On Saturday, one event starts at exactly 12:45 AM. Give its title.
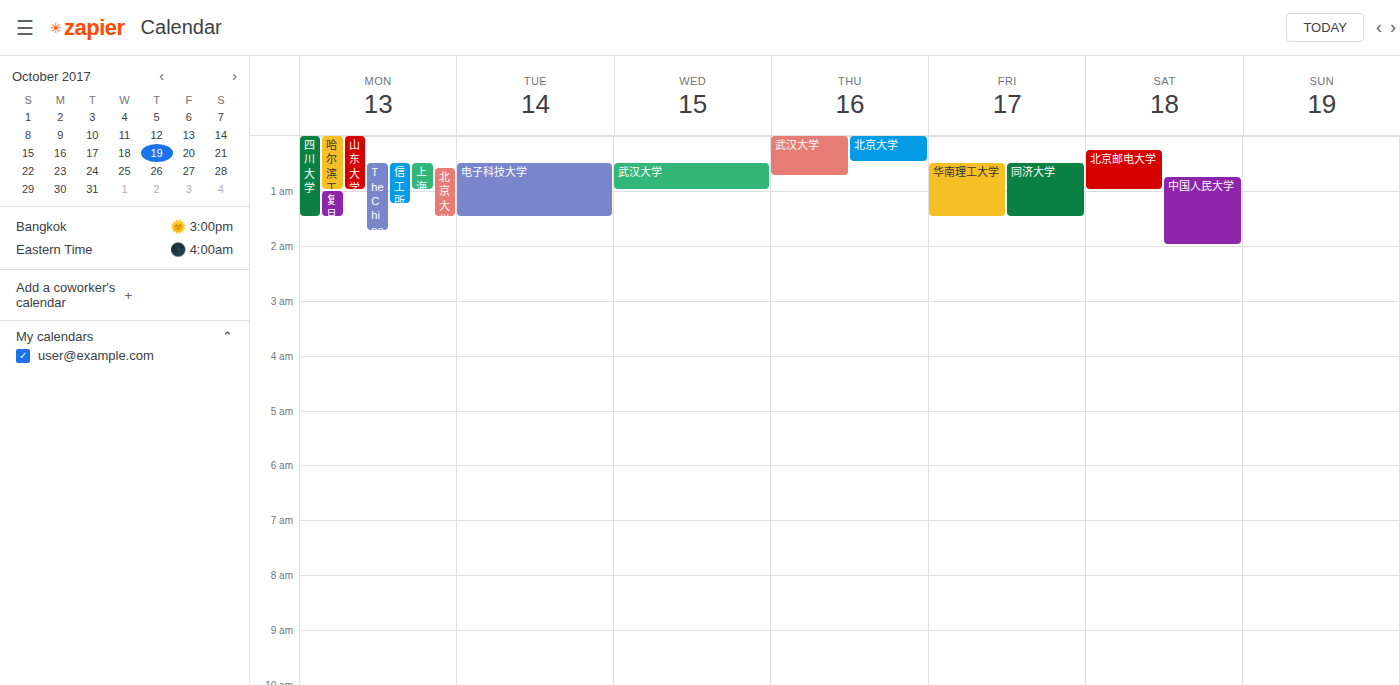
"中国人民大学"